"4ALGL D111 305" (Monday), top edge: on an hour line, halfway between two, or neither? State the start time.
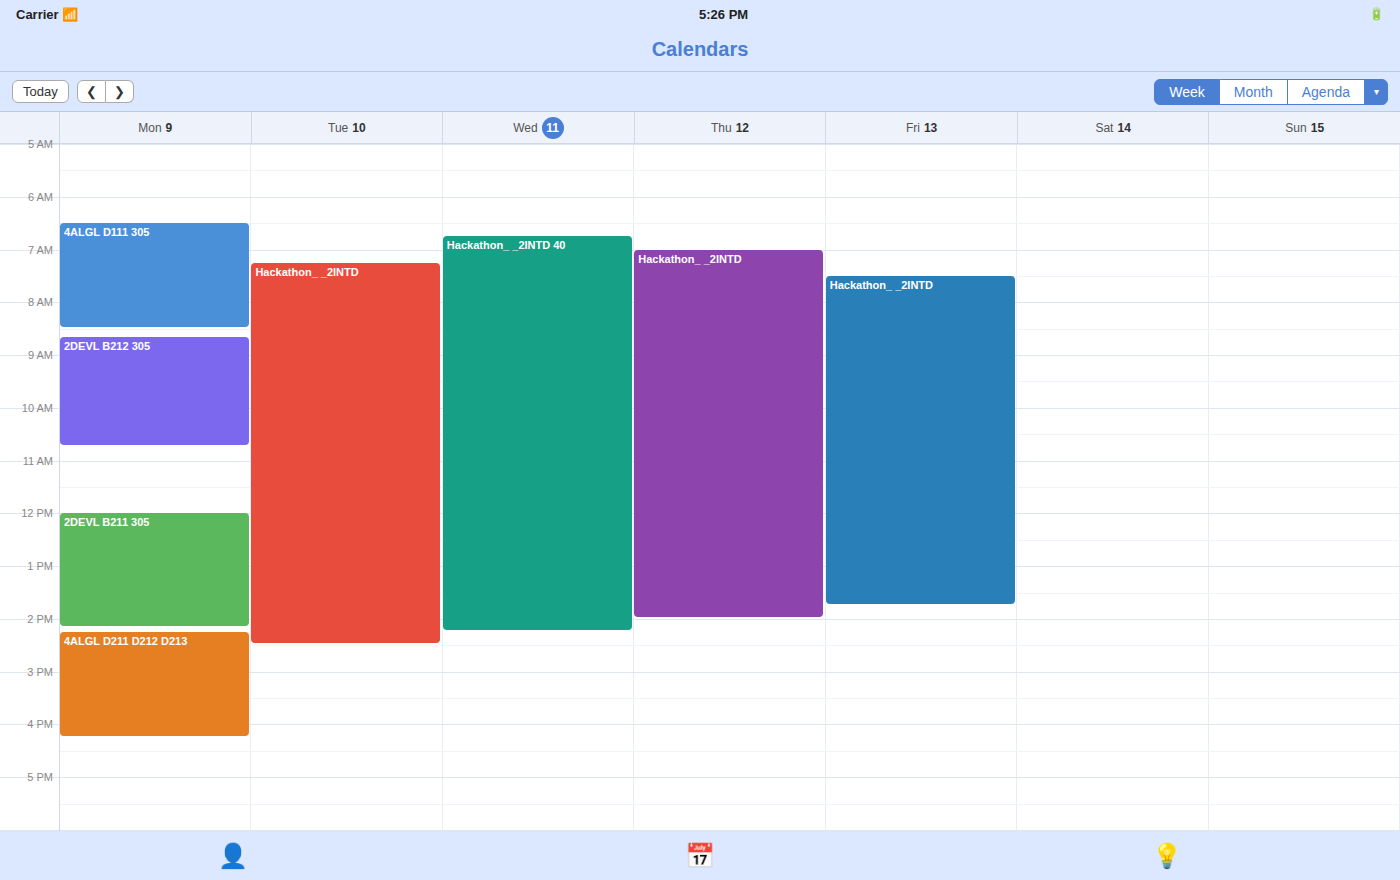
6:30 AM -- halfway between the 6 AM and 7 AM lines.